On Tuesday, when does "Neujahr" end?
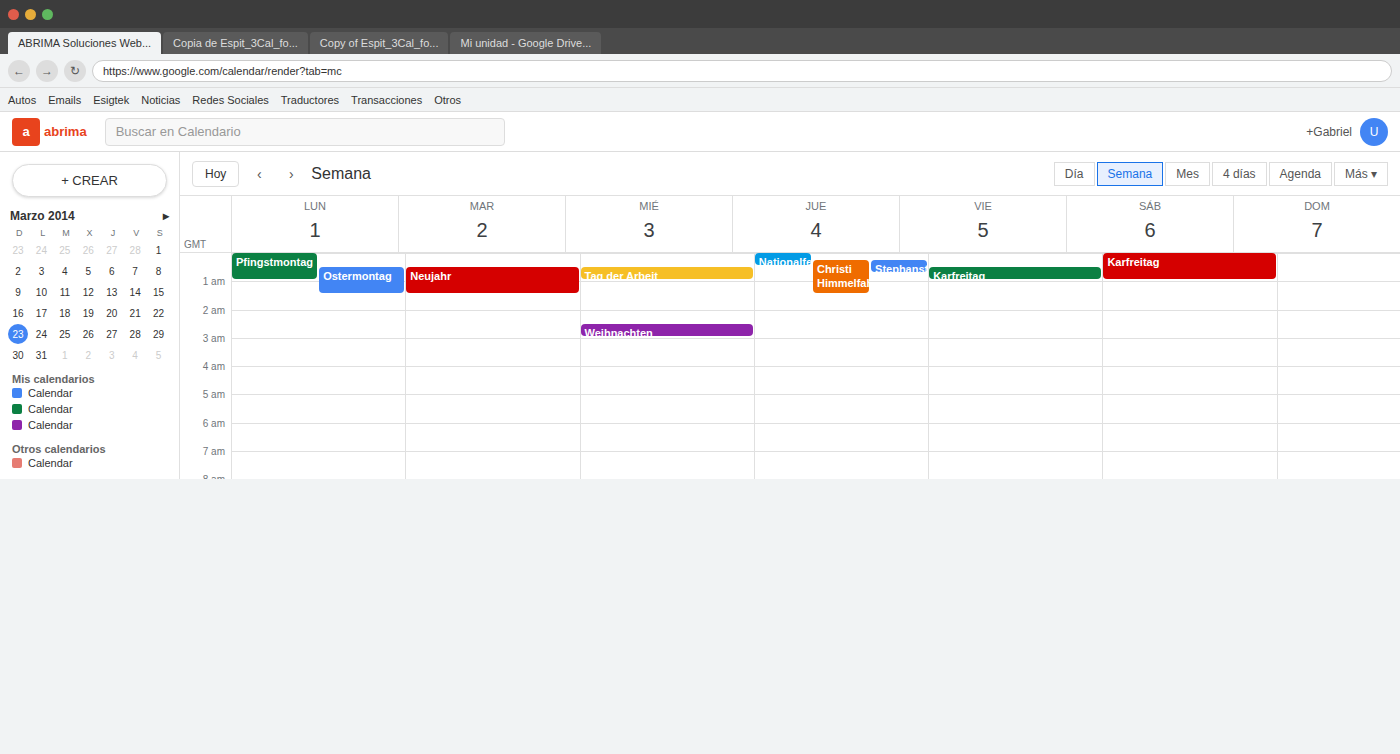
1:30 AM